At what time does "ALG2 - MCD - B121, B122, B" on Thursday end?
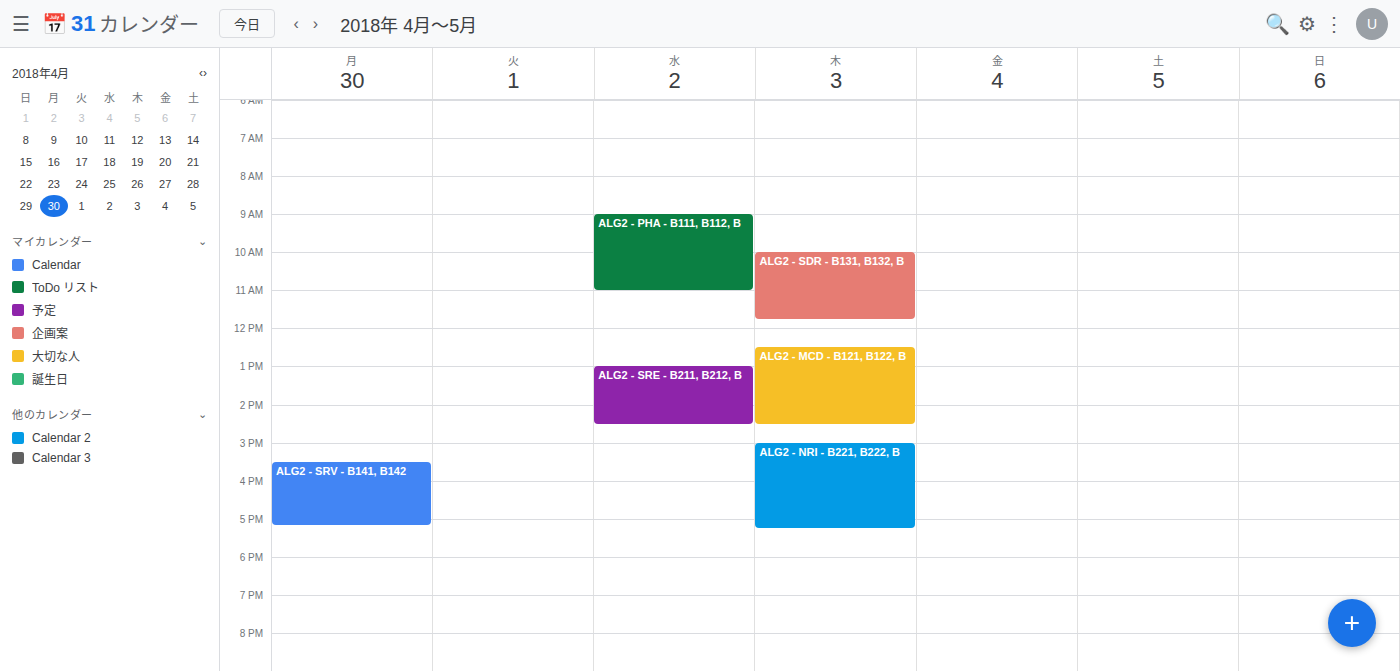
2:30 PM